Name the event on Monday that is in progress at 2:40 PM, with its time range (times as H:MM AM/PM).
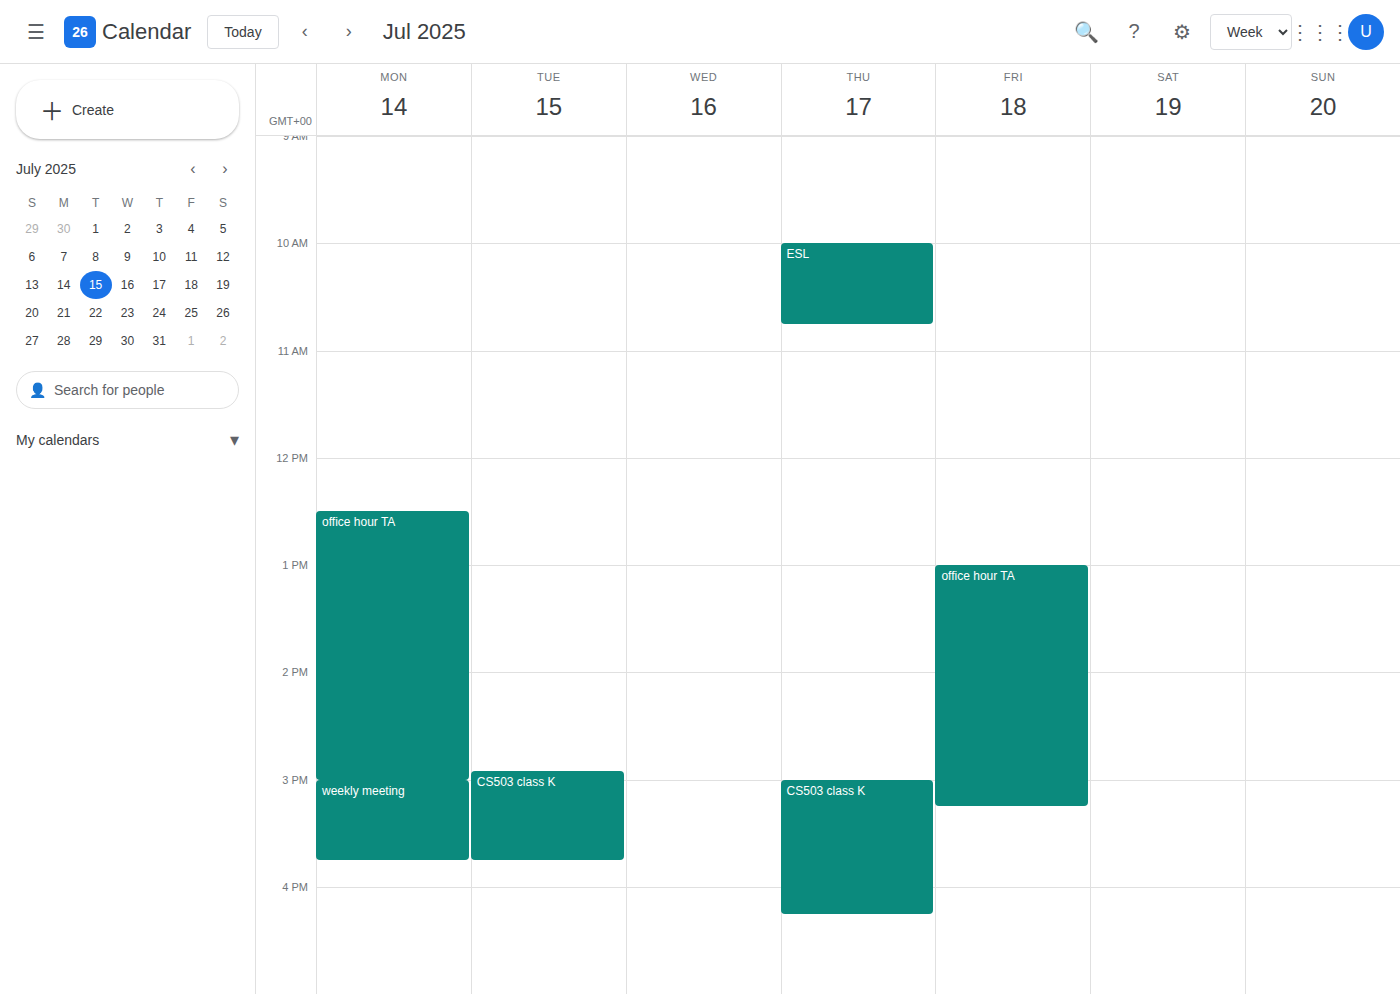
"office hour TA", 12:30 PM to 3:00 PM